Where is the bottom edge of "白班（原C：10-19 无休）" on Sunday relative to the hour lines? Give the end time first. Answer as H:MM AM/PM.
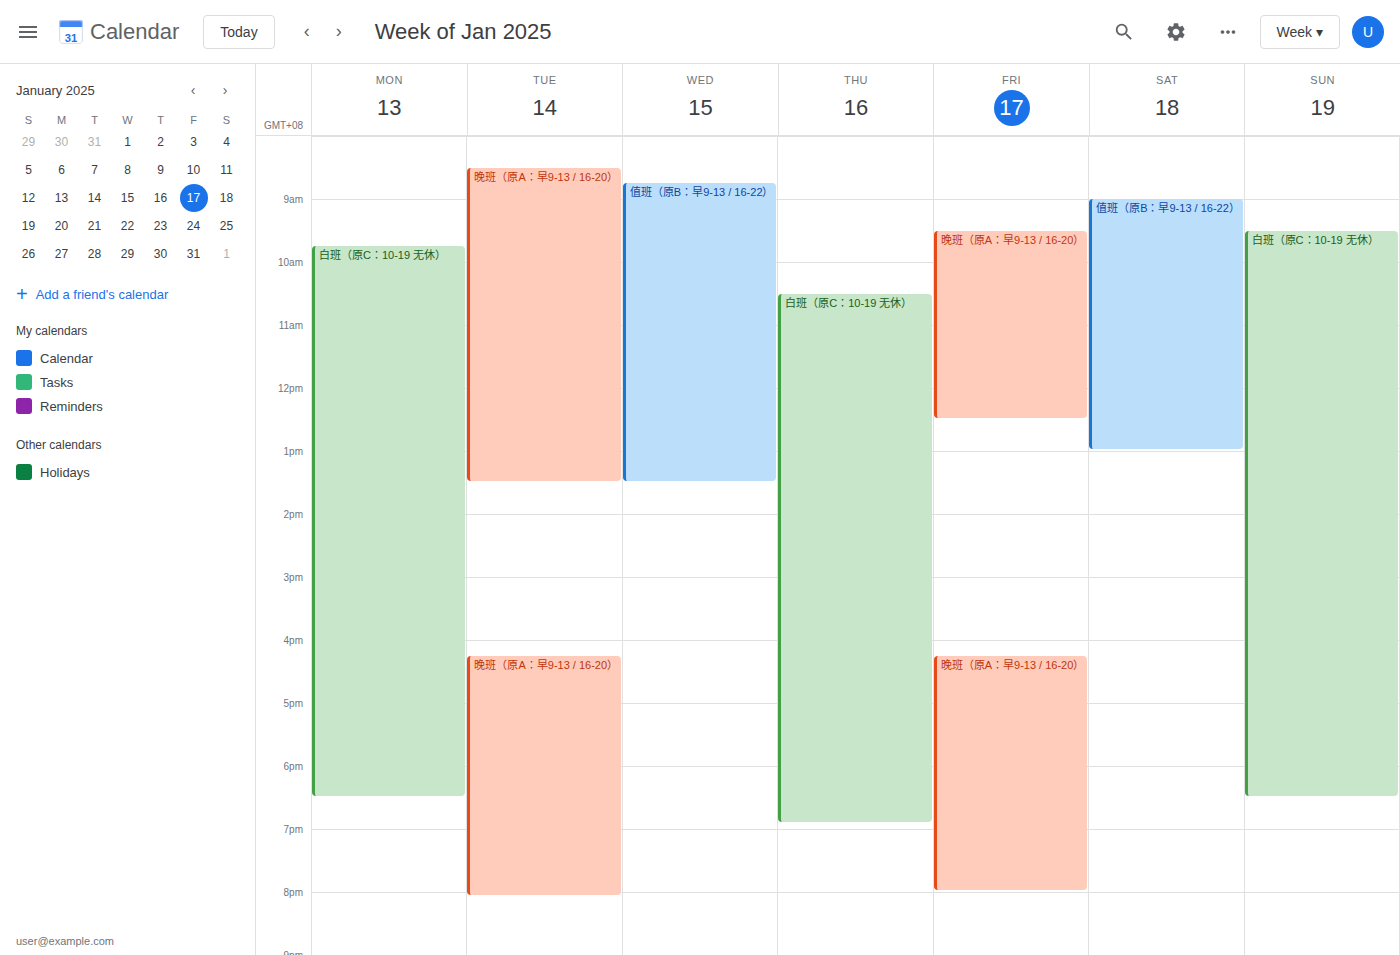
6:30 PM -- halfway between the 6 PM and 7 PM lines.